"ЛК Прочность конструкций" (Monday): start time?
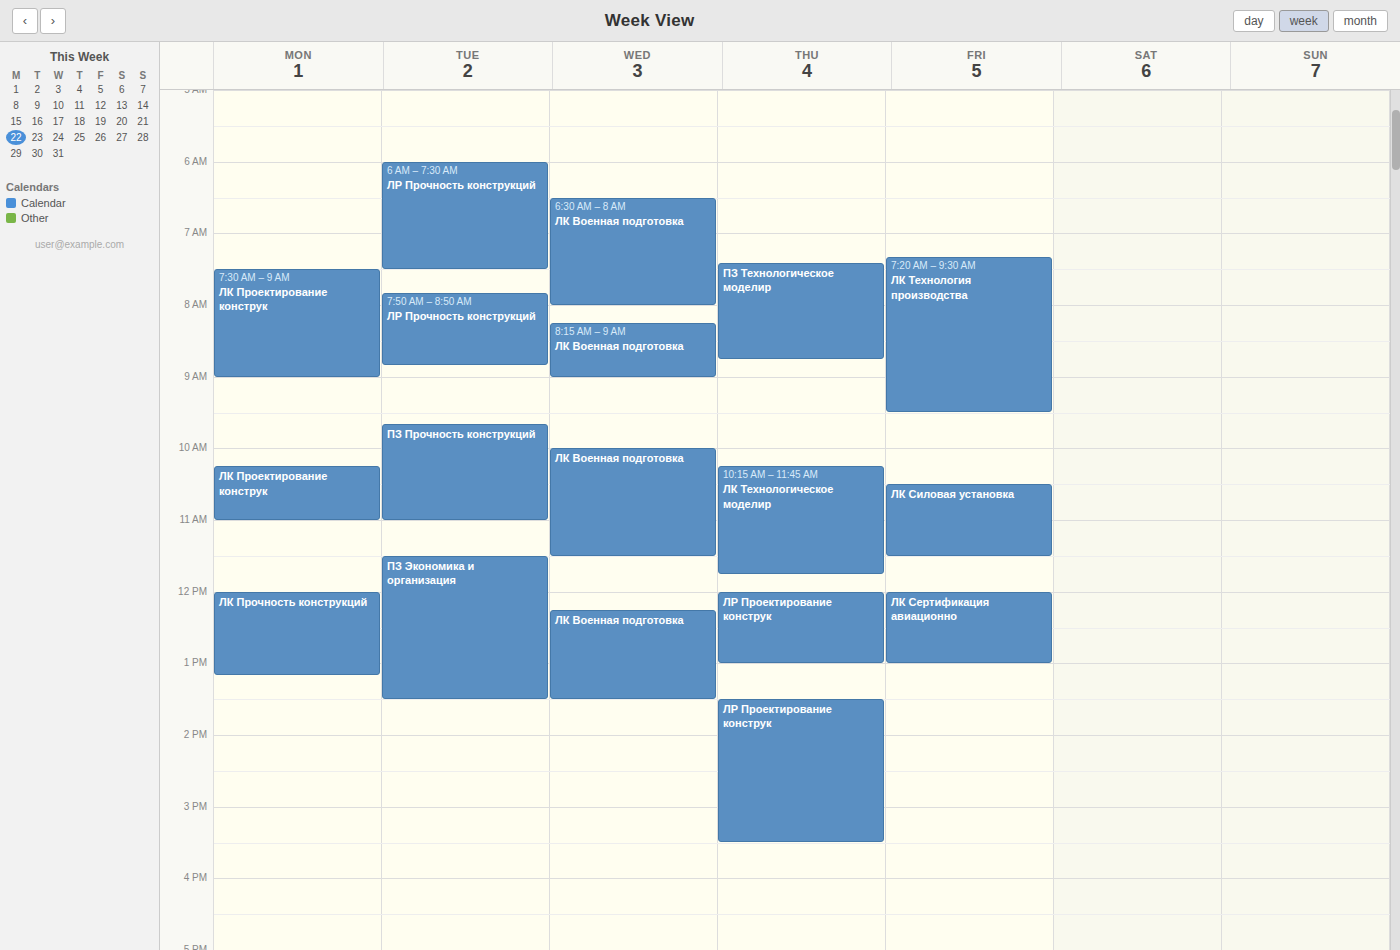
12:00 PM